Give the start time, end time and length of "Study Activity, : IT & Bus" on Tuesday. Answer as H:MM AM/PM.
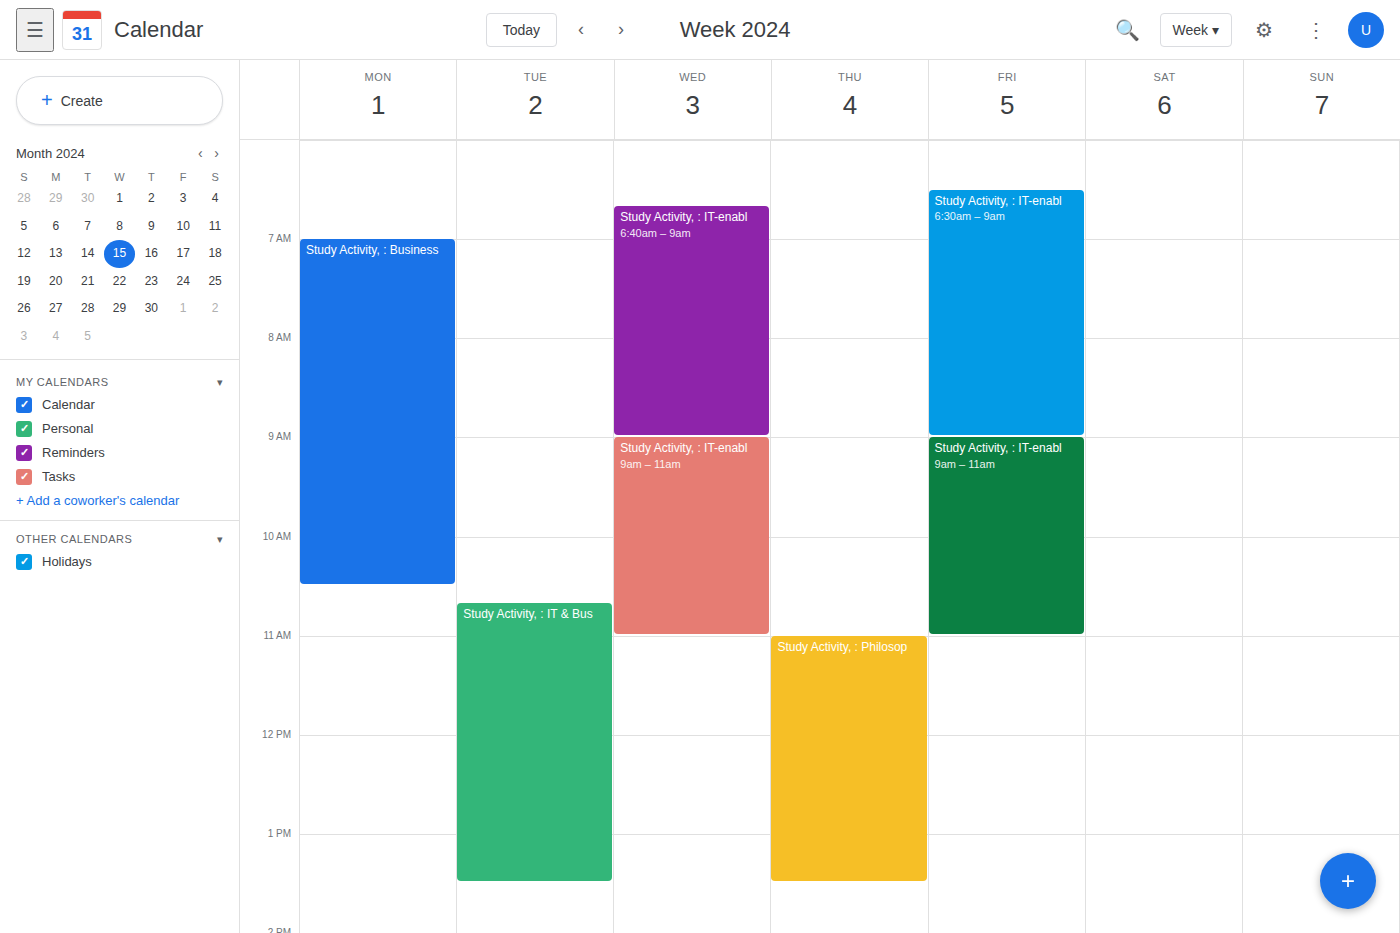
10:40 AM to 1:30 PM, 2 hours 50 minutes